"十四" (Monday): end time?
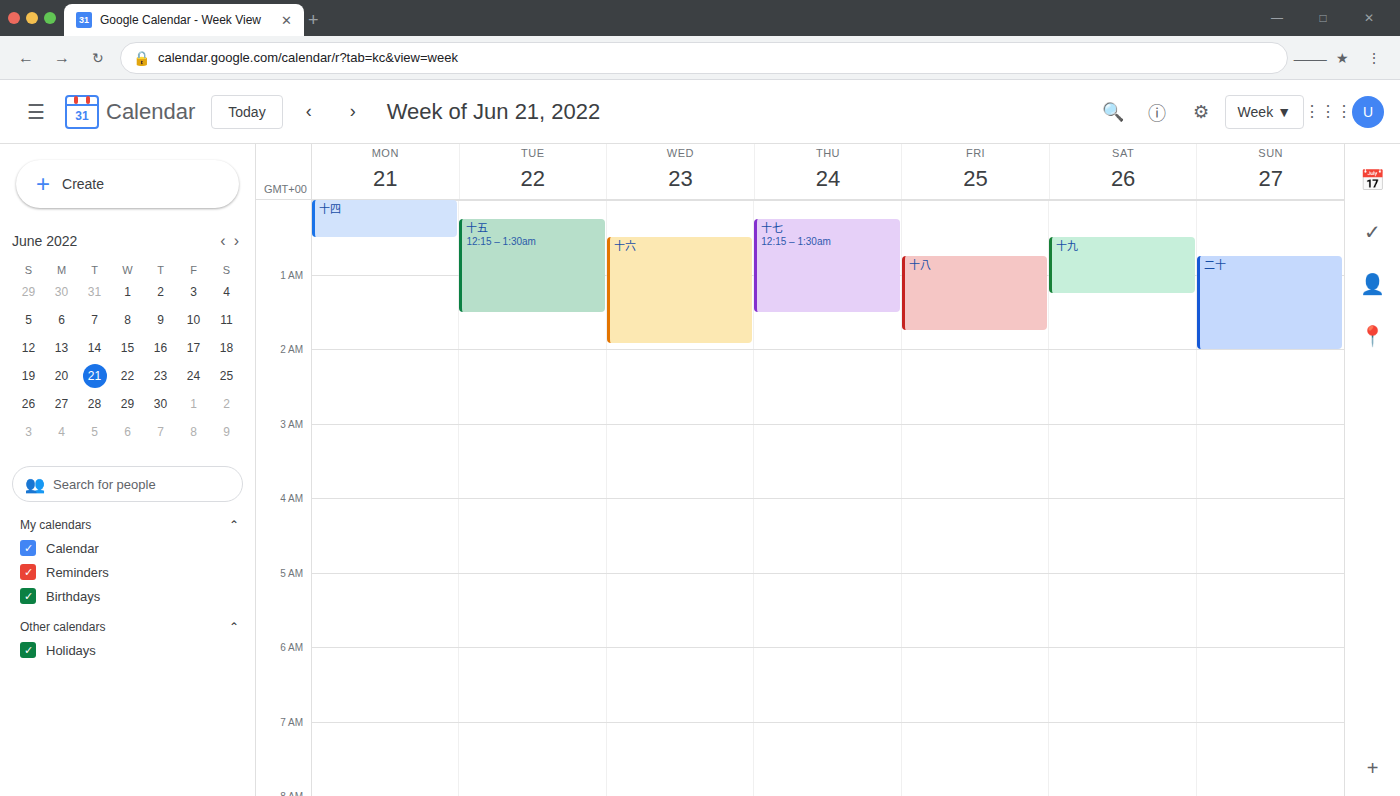
00:30